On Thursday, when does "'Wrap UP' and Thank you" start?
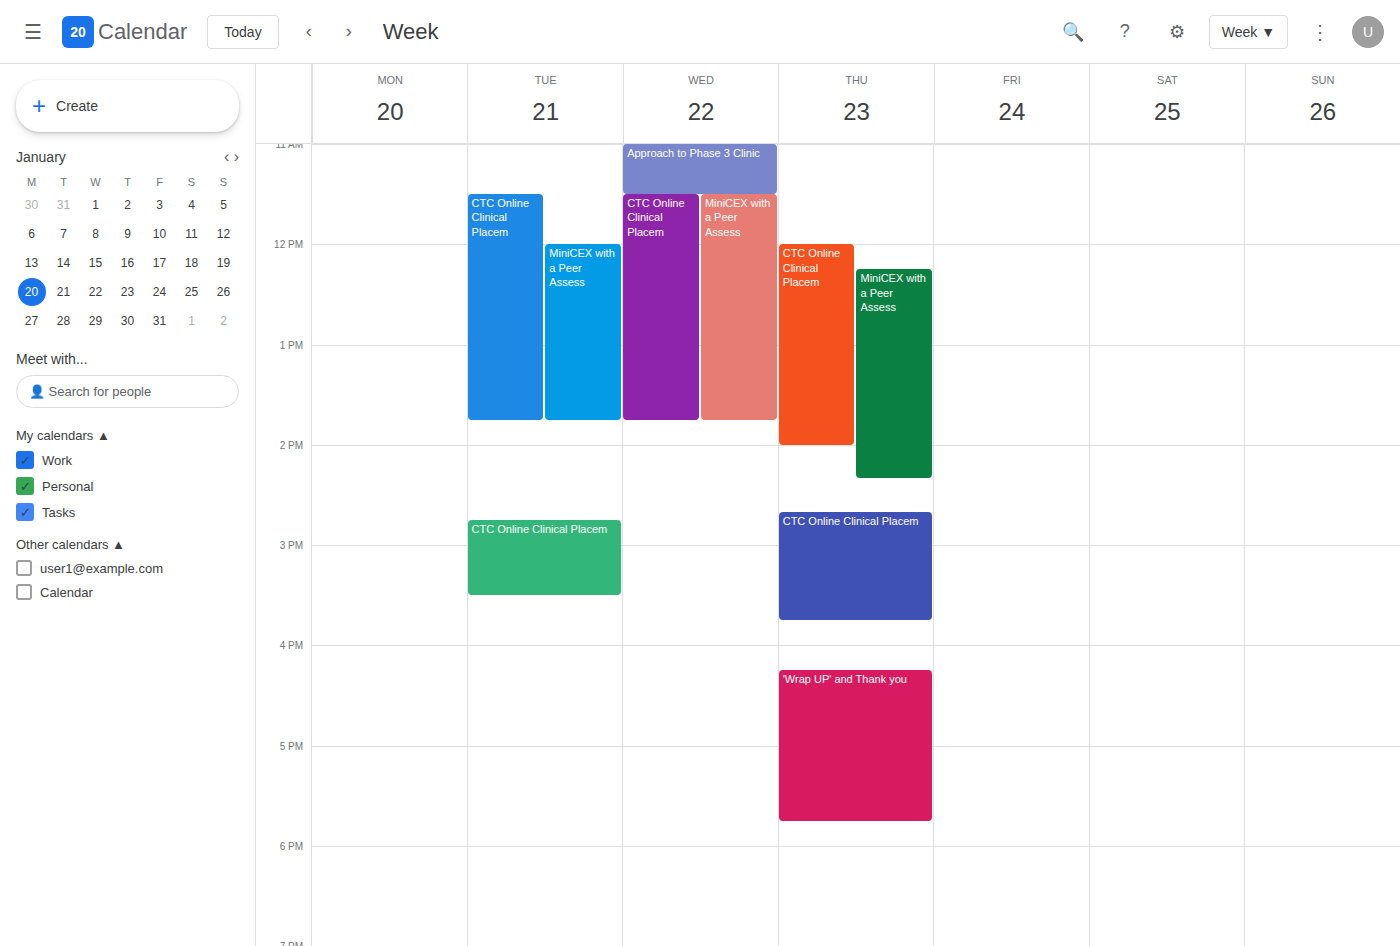
4:15 PM